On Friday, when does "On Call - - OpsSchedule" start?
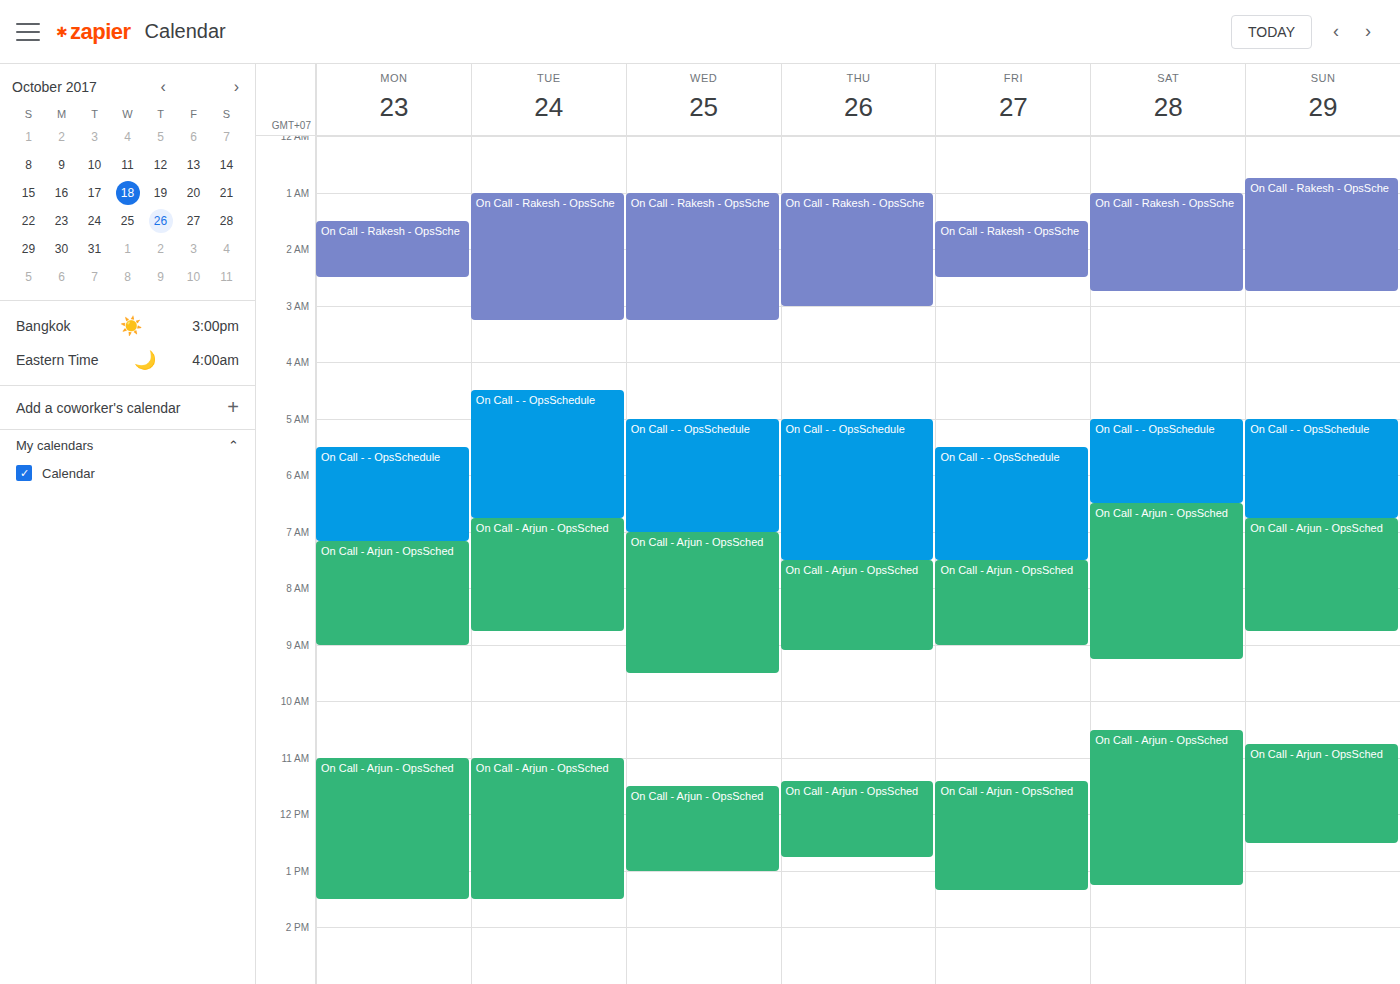
5:30 AM